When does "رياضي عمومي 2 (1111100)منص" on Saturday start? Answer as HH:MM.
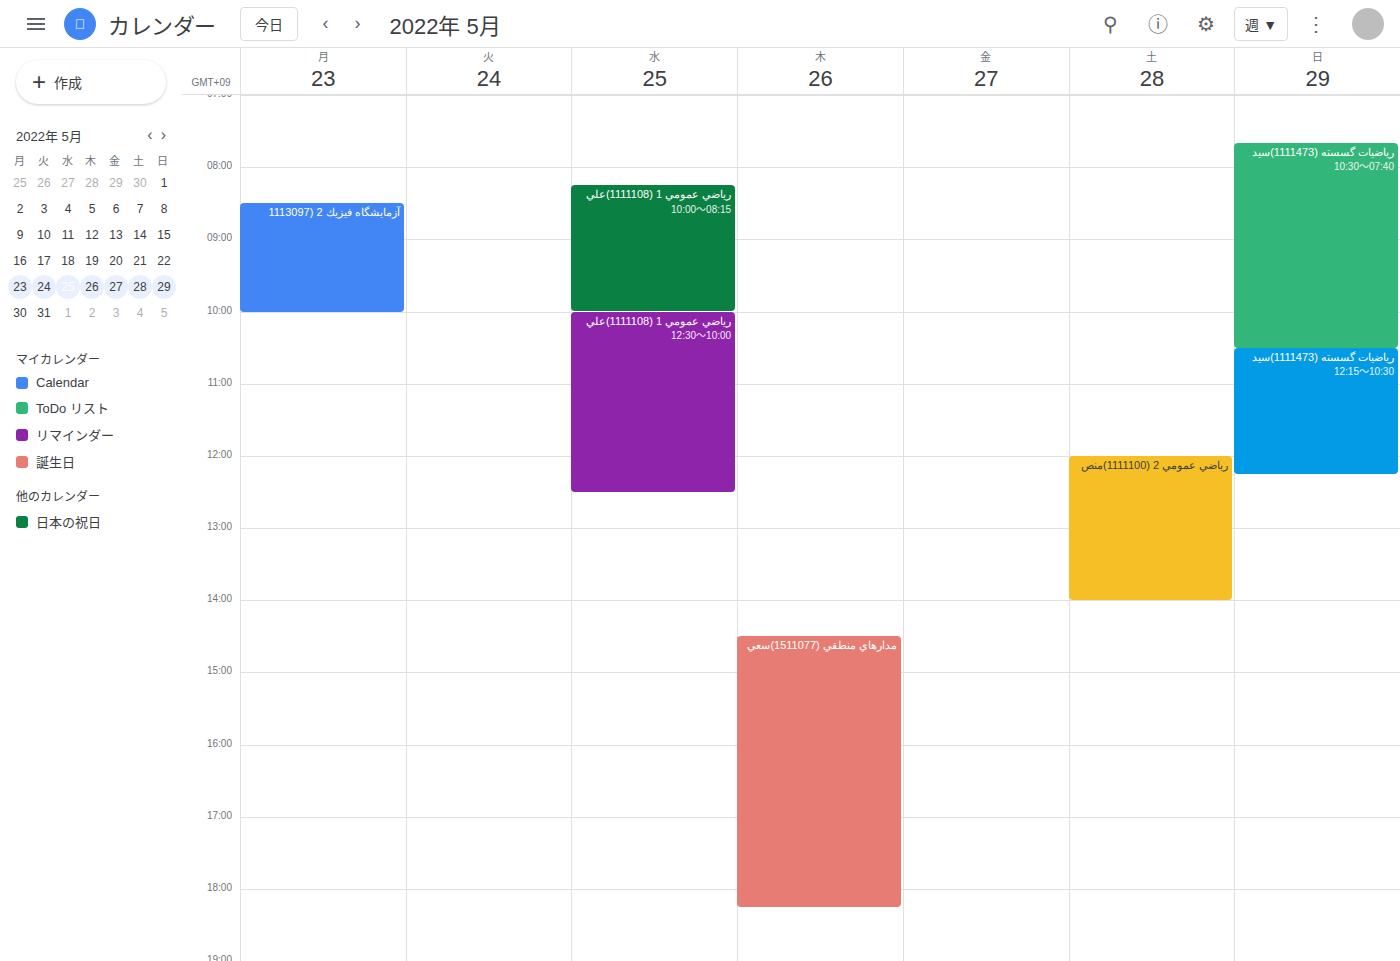
12:00